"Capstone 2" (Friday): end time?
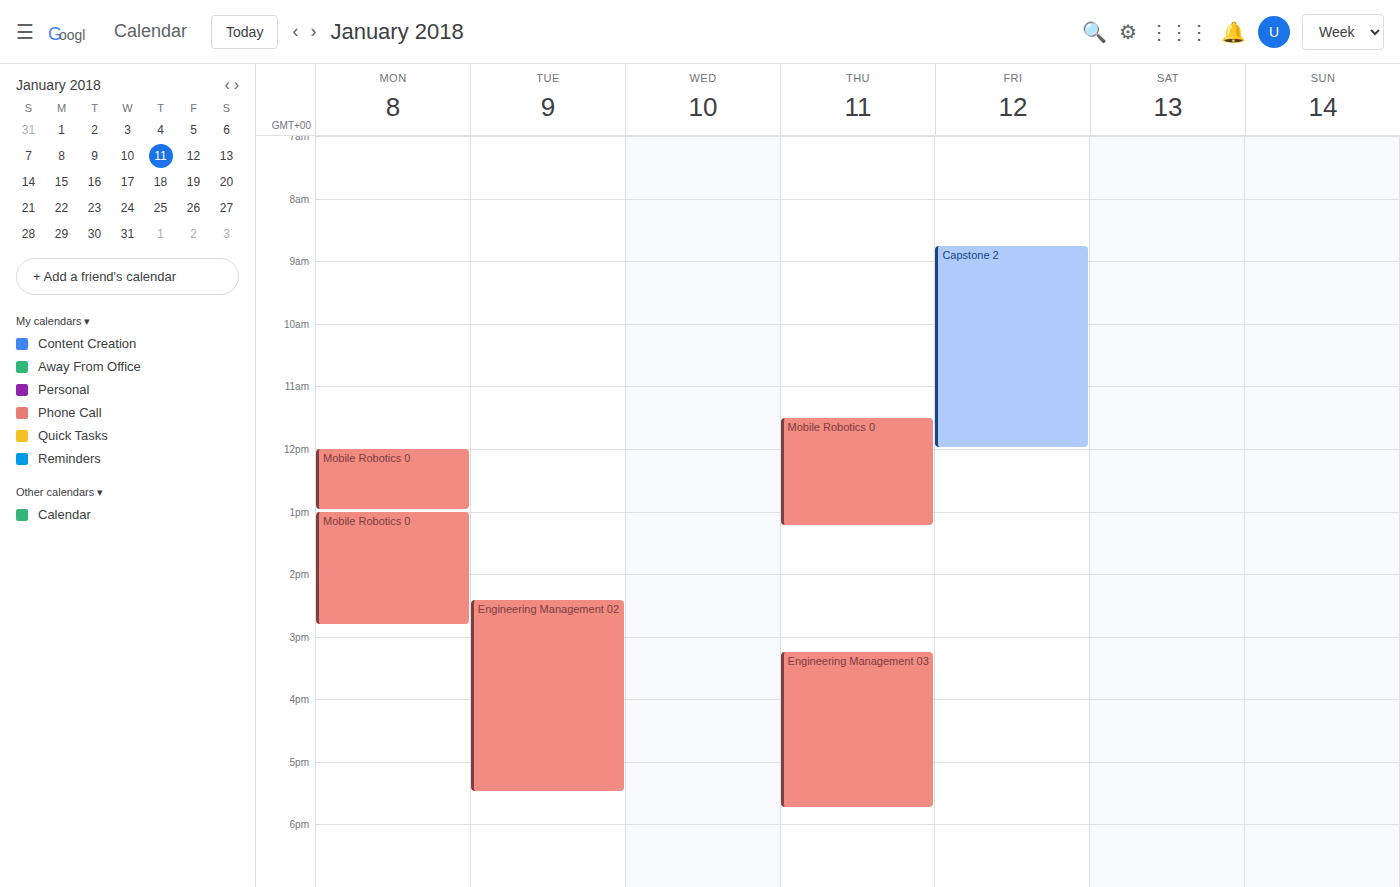
12:00 PM